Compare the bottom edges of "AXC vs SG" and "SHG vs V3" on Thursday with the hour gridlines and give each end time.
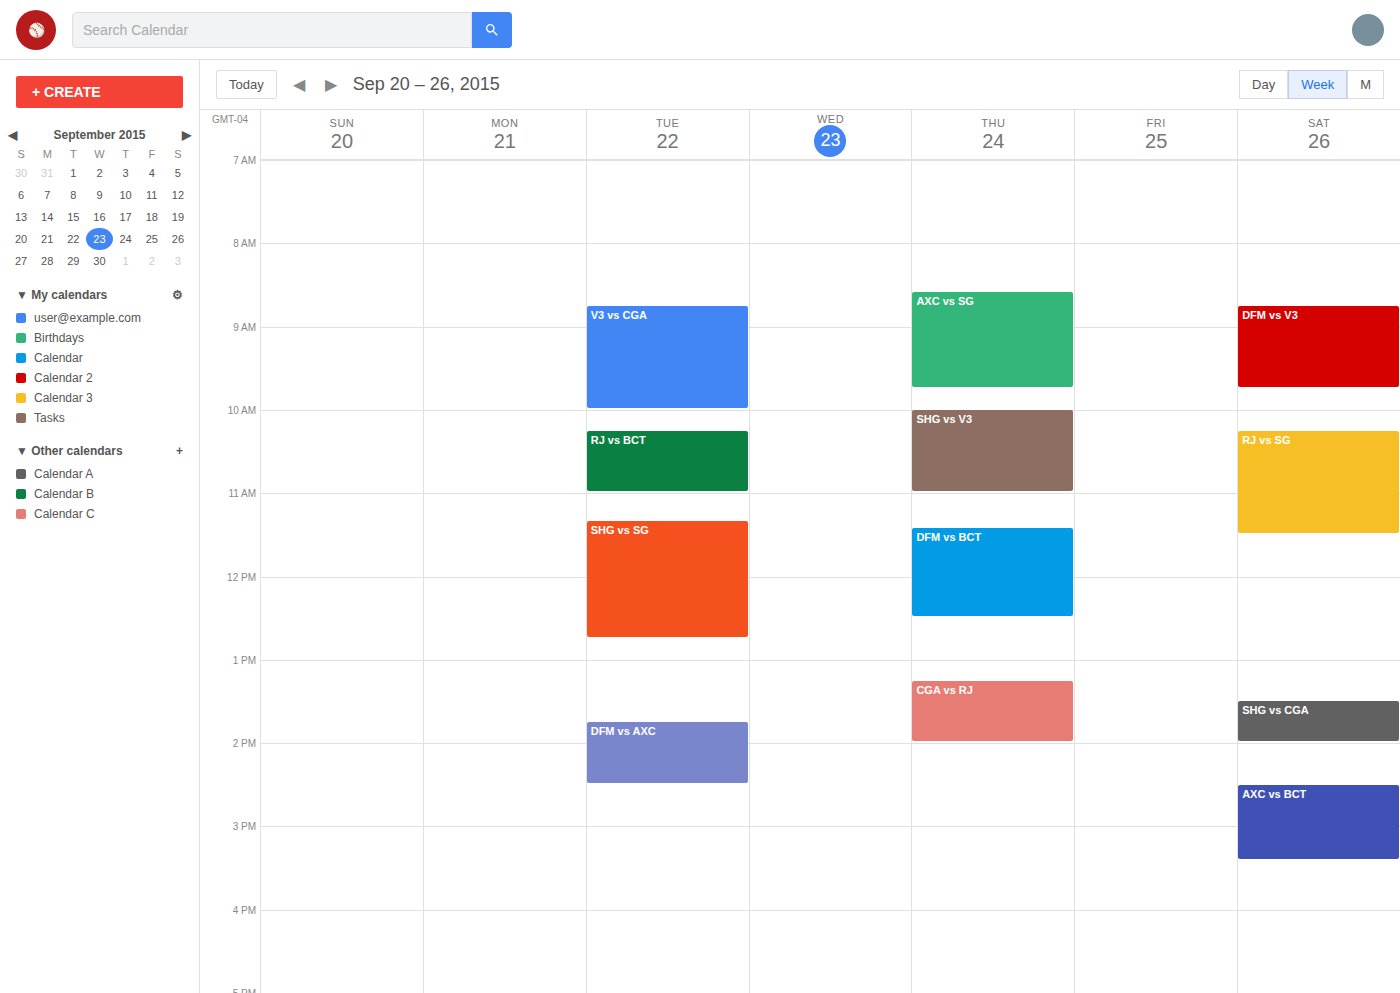
"AXC vs SG": 09:45, neither: three quarters of the way from the 09:00 line to the 10:00 line. "SHG vs V3": 11:00, exactly on the 11:00 line.